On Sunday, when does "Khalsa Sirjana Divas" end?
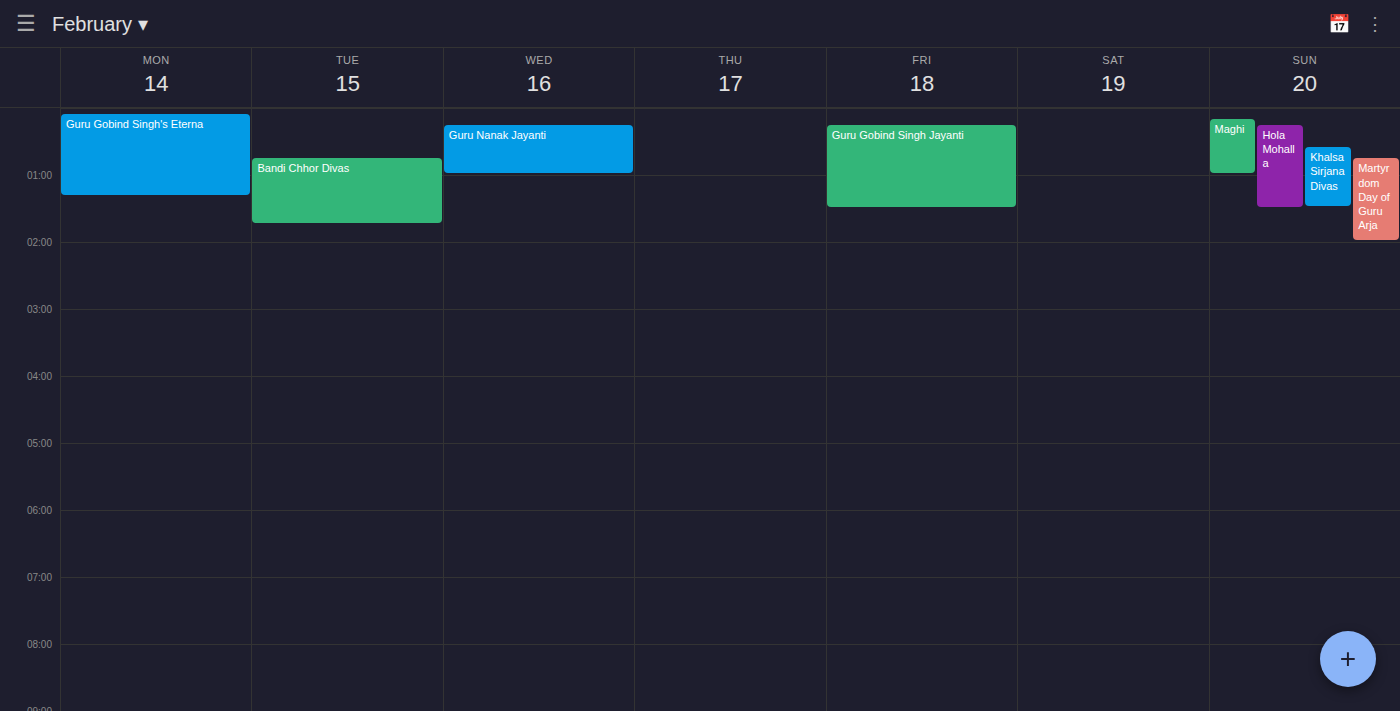
1:30 AM